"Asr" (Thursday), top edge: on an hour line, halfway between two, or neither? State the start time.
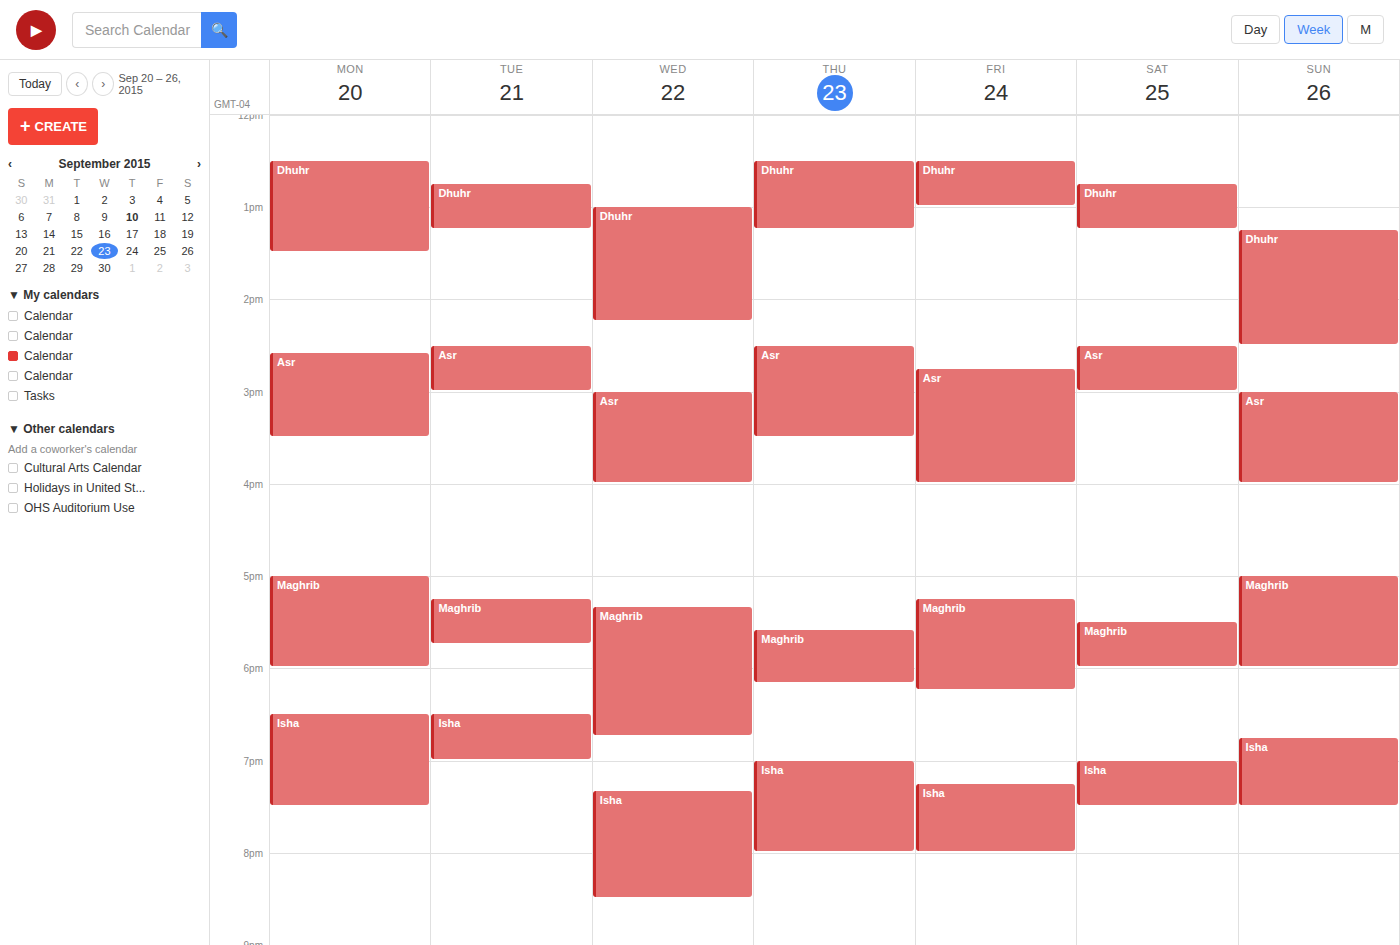
2:30 PM -- halfway between the 2 PM and 3 PM lines.